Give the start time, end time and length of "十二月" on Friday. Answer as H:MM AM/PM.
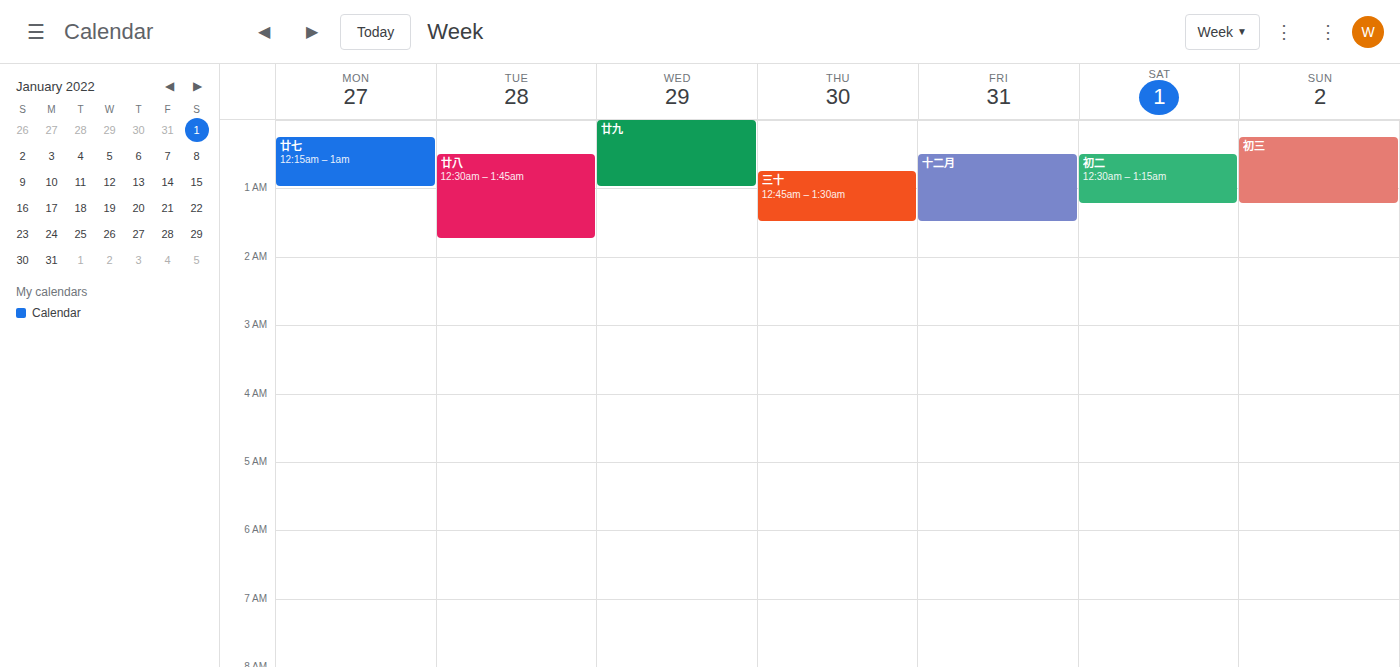
12:30 AM to 1:30 AM, 1 hour